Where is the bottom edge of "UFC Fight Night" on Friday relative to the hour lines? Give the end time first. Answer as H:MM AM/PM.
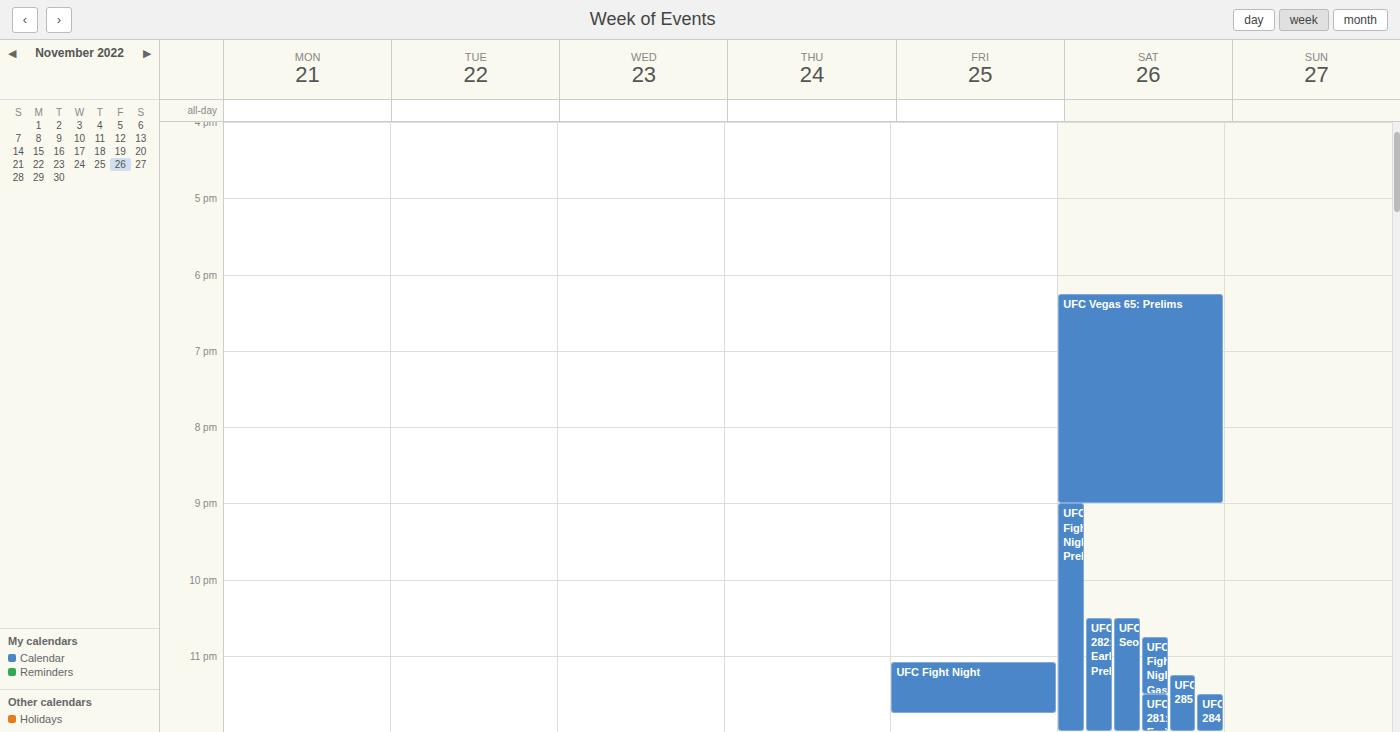
11:45 PM -- neither: three quarters of the way from the 11 PM line to the 12 AM line.